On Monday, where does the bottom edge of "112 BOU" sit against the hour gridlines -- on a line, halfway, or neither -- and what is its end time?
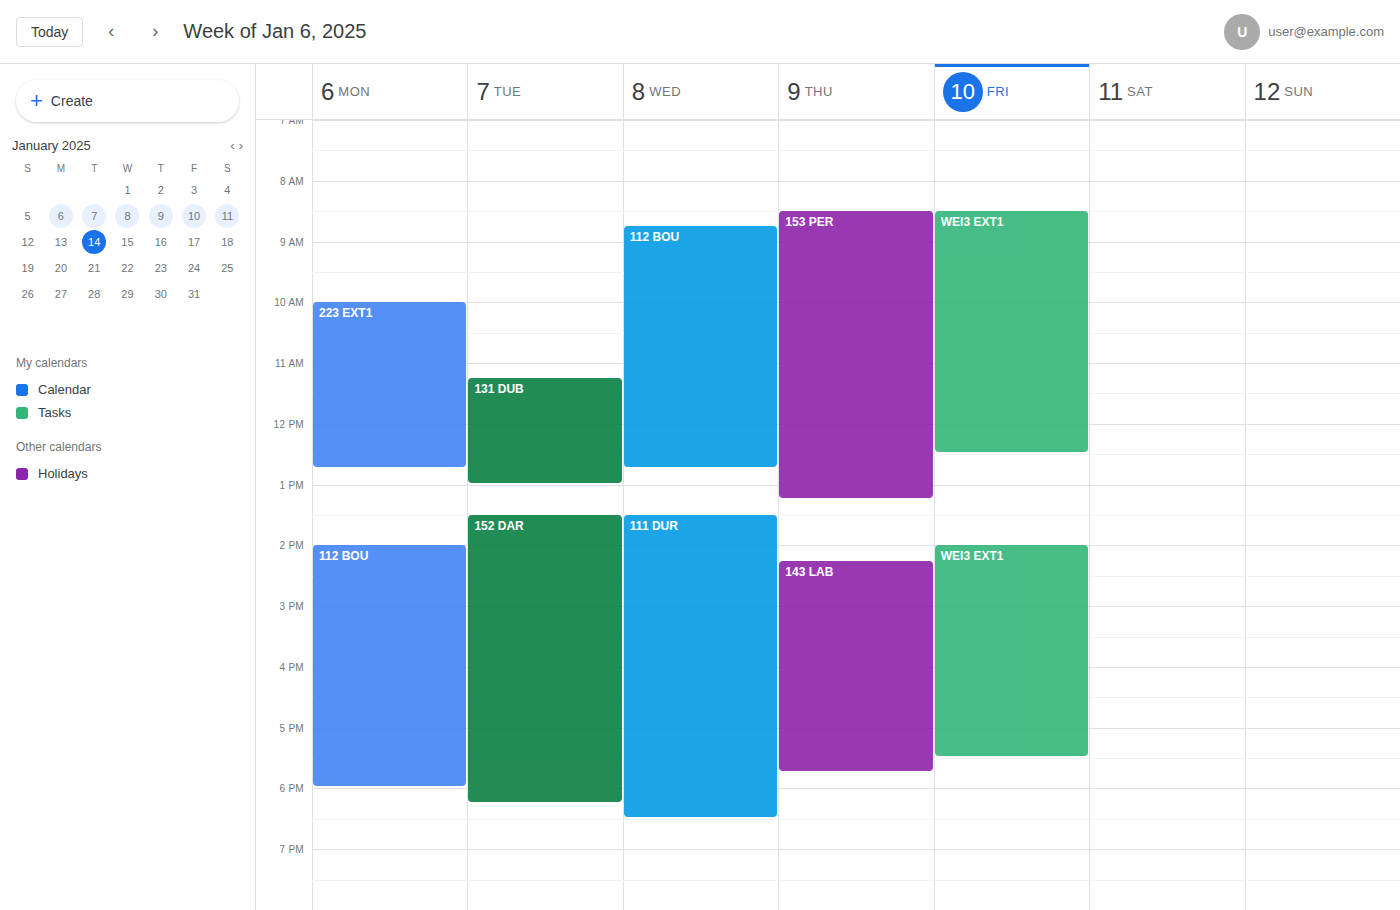
6:00 PM -- exactly on the 6 PM line.